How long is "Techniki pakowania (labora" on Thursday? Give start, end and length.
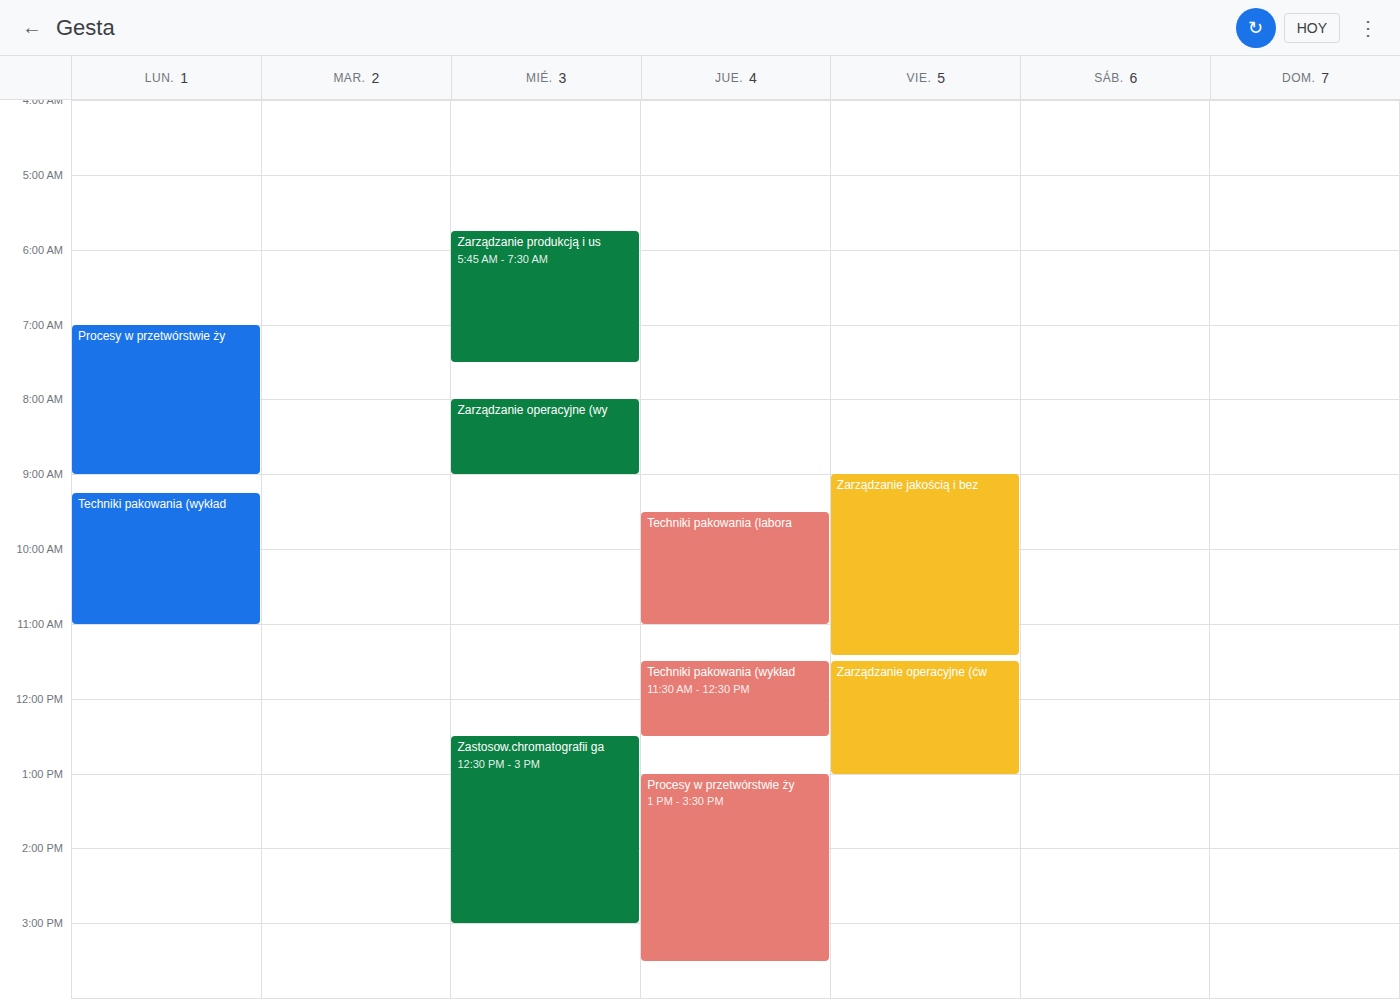
9:30 AM to 11:00 AM, 1 hour 30 minutes